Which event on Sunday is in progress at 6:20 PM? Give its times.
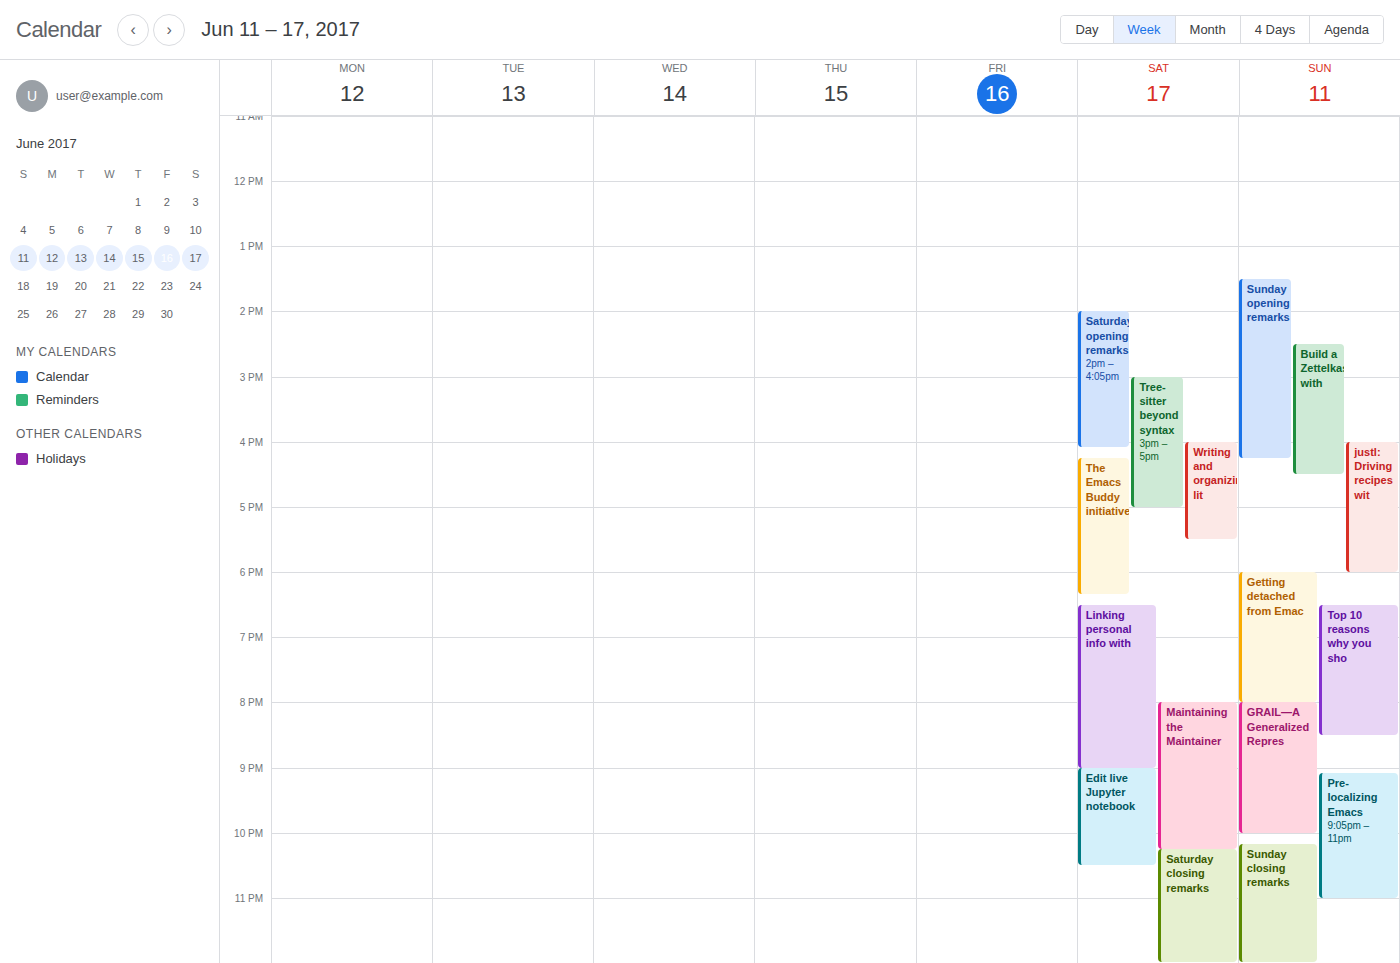
"Getting detached from Emac", 6:00 PM to 8:00 PM